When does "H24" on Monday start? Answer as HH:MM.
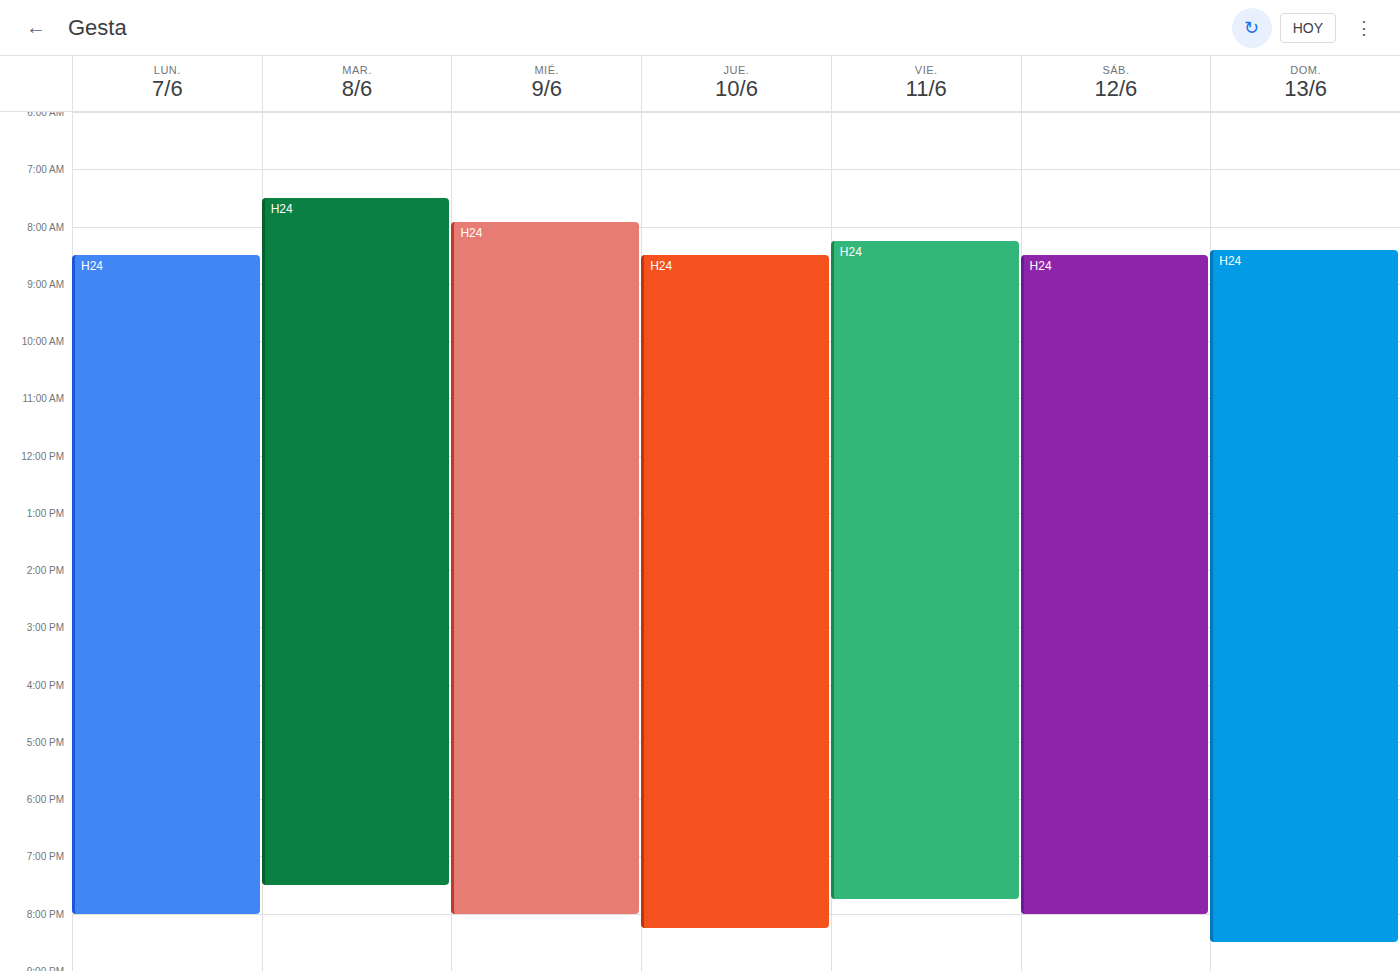
08:30